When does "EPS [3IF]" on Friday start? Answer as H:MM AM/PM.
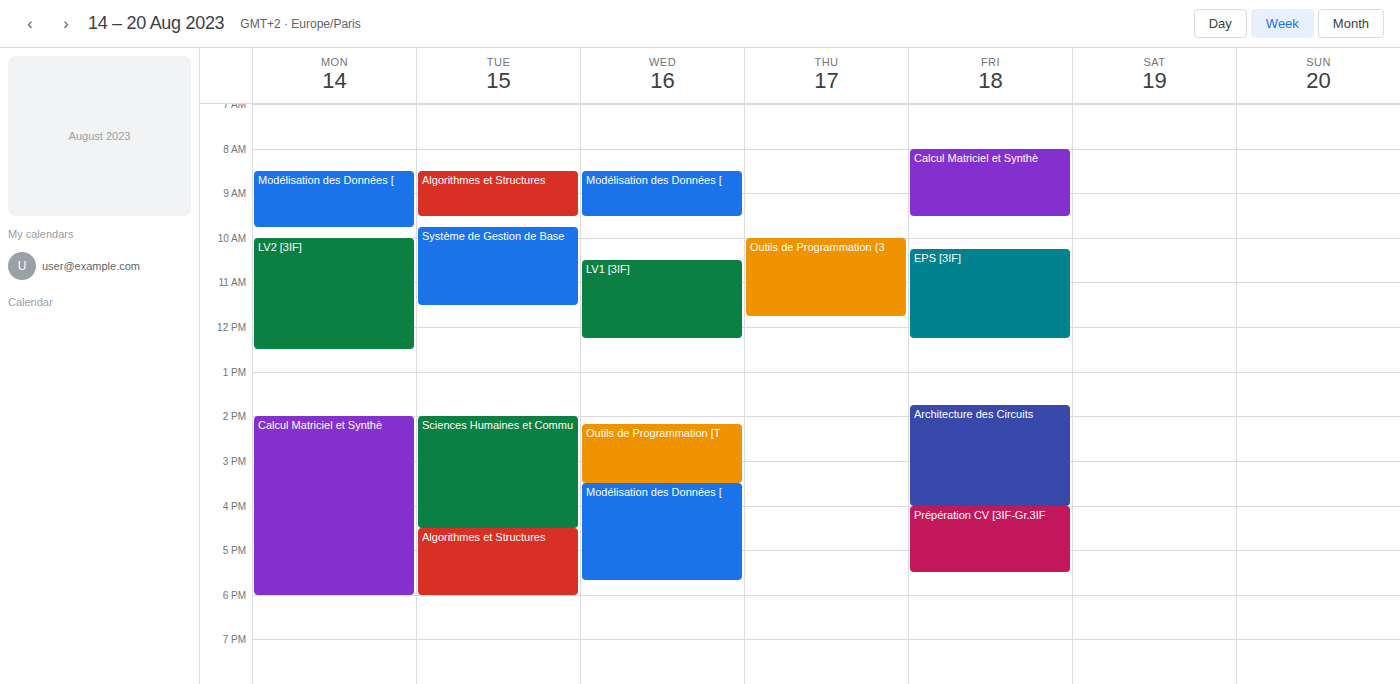
10:15 AM